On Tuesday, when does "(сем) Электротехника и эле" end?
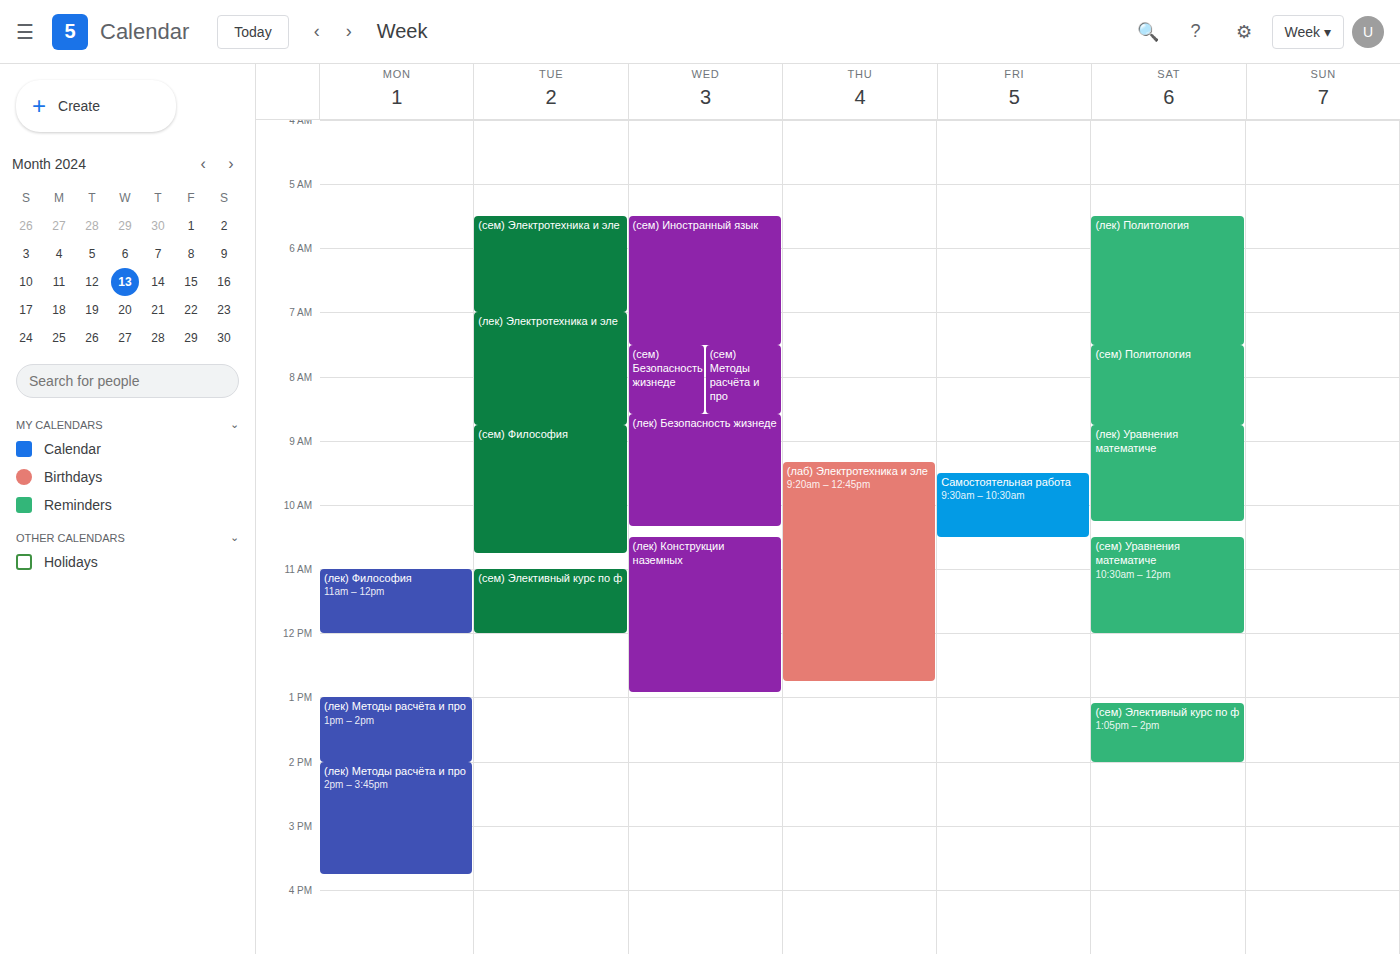
7:00 AM